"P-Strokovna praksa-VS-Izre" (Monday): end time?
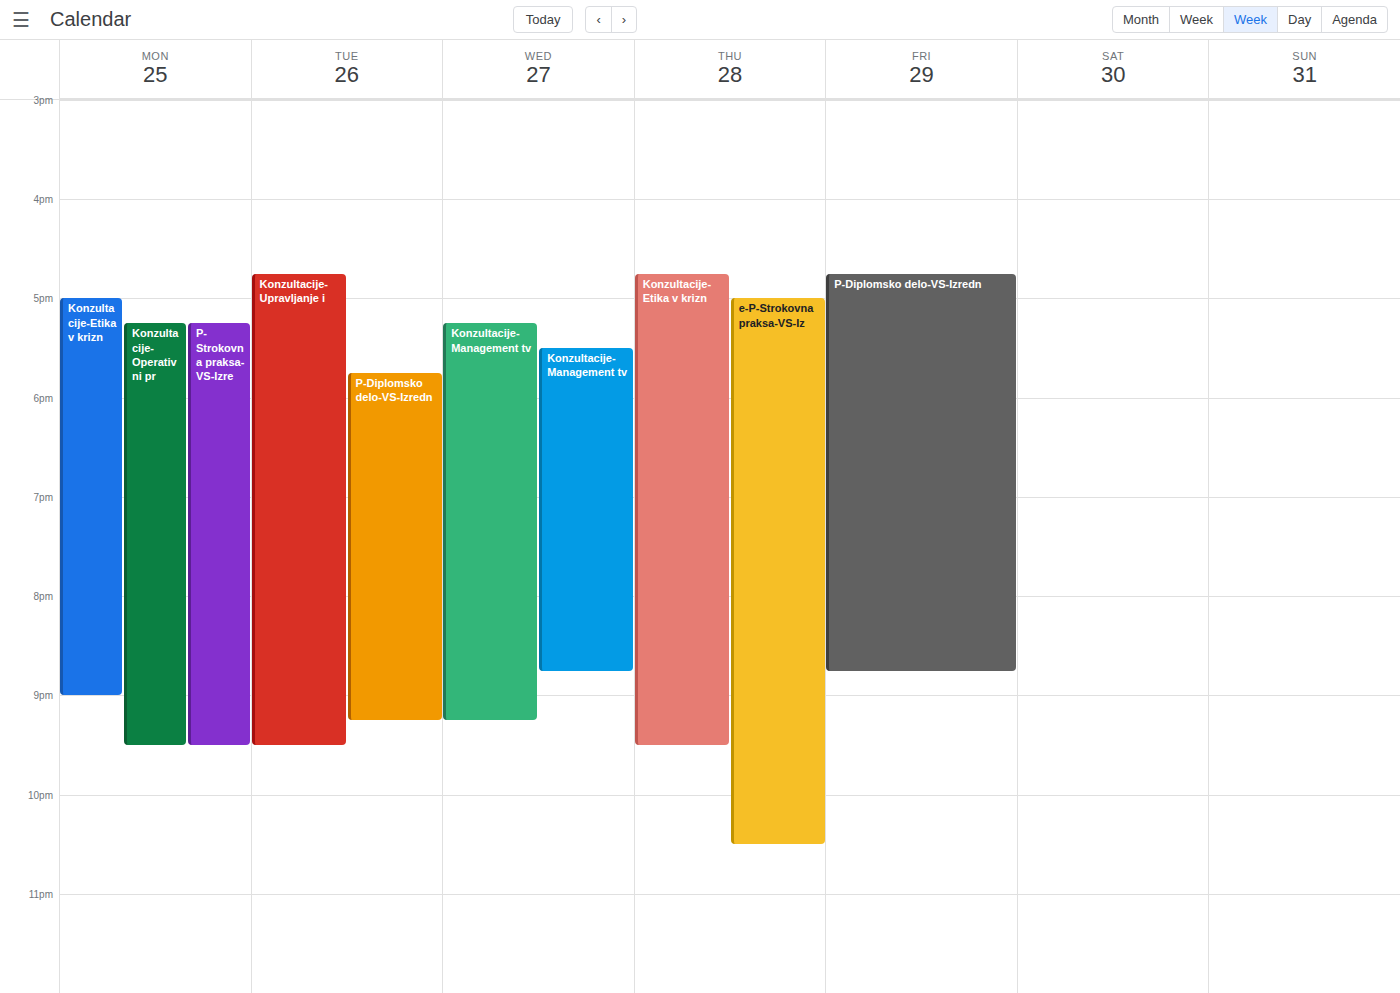
9:30 PM